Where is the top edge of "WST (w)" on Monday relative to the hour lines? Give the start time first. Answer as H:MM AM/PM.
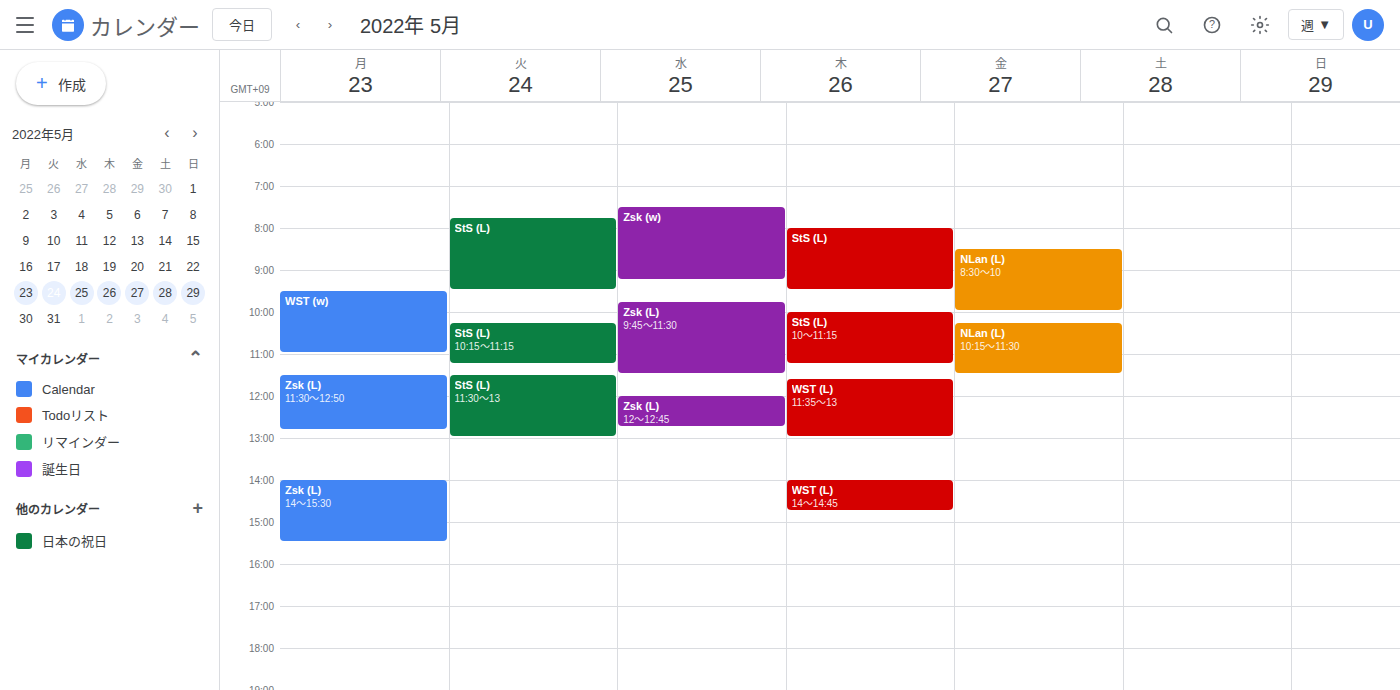
9:30 AM -- halfway between the 9 AM and 10 AM lines.